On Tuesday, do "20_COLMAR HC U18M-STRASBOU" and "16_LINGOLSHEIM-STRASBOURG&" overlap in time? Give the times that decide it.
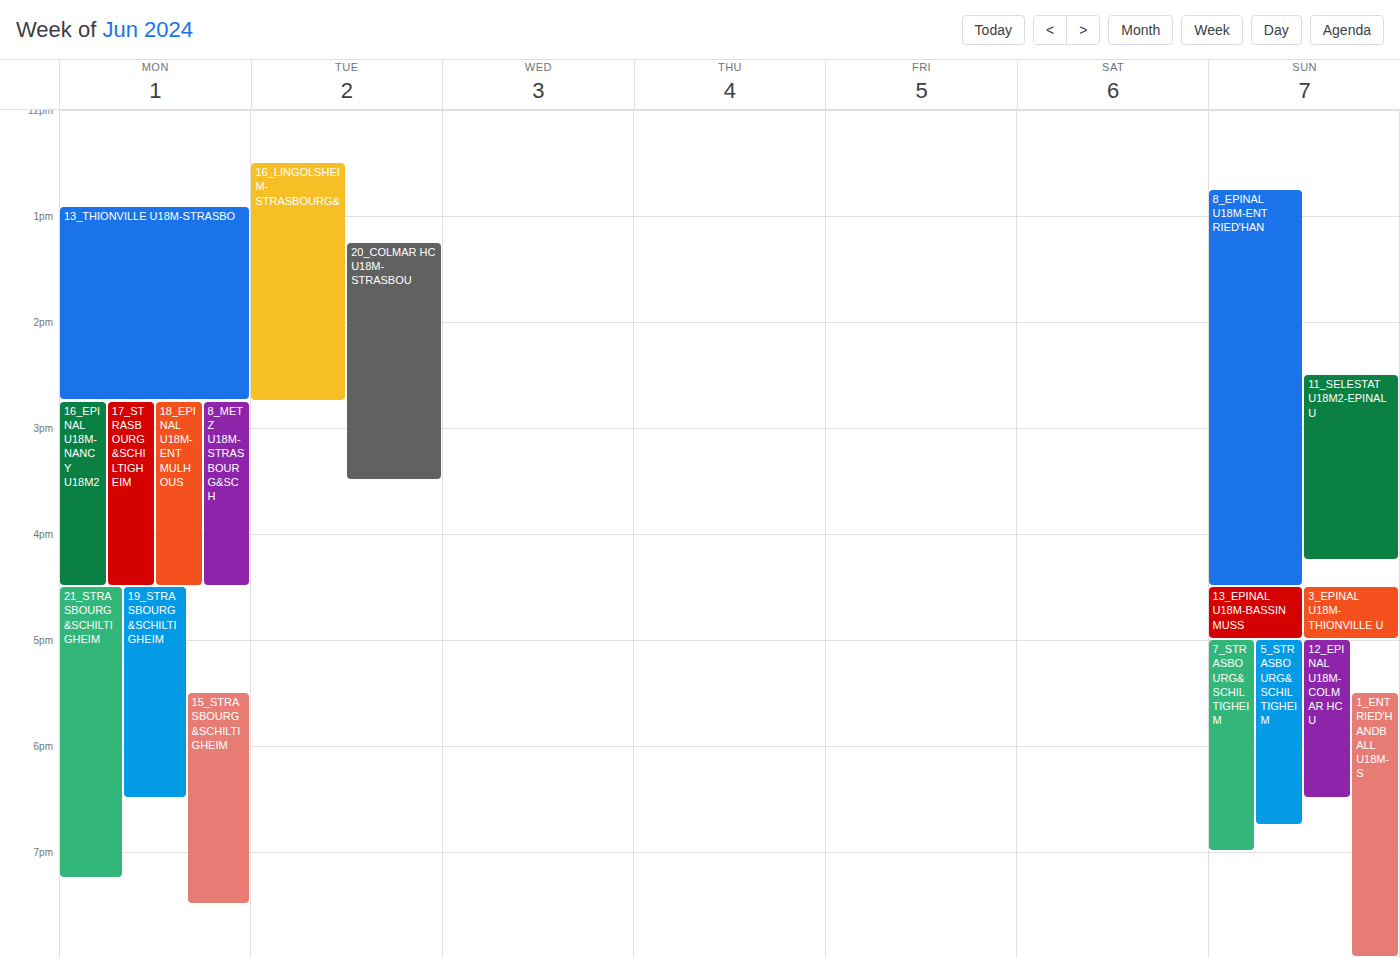
"20_COLMAR HC U18M-STRASBOU" starts at 1:15 PM, before "16_LINGOLSHEIM-STRASBOURG&" ends at 2:45 PM -- they overlap.